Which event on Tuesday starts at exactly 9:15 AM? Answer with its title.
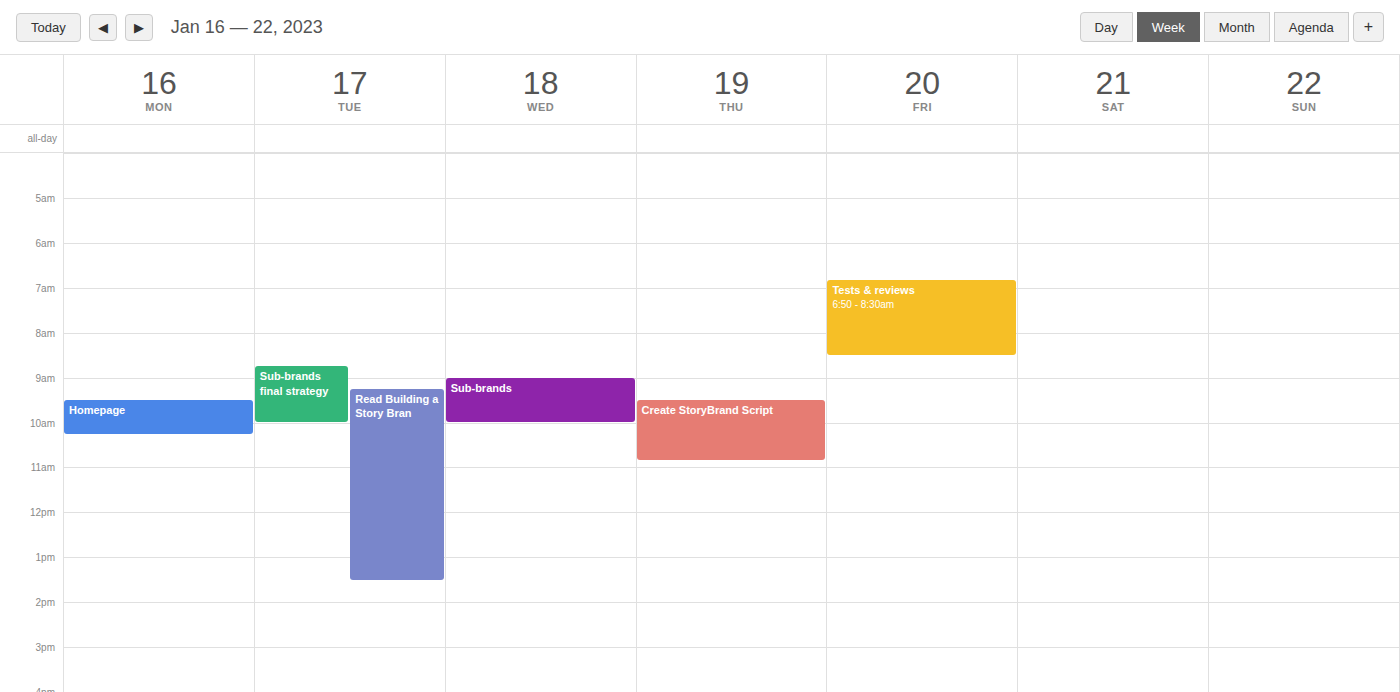
"Read Building a Story Bran"